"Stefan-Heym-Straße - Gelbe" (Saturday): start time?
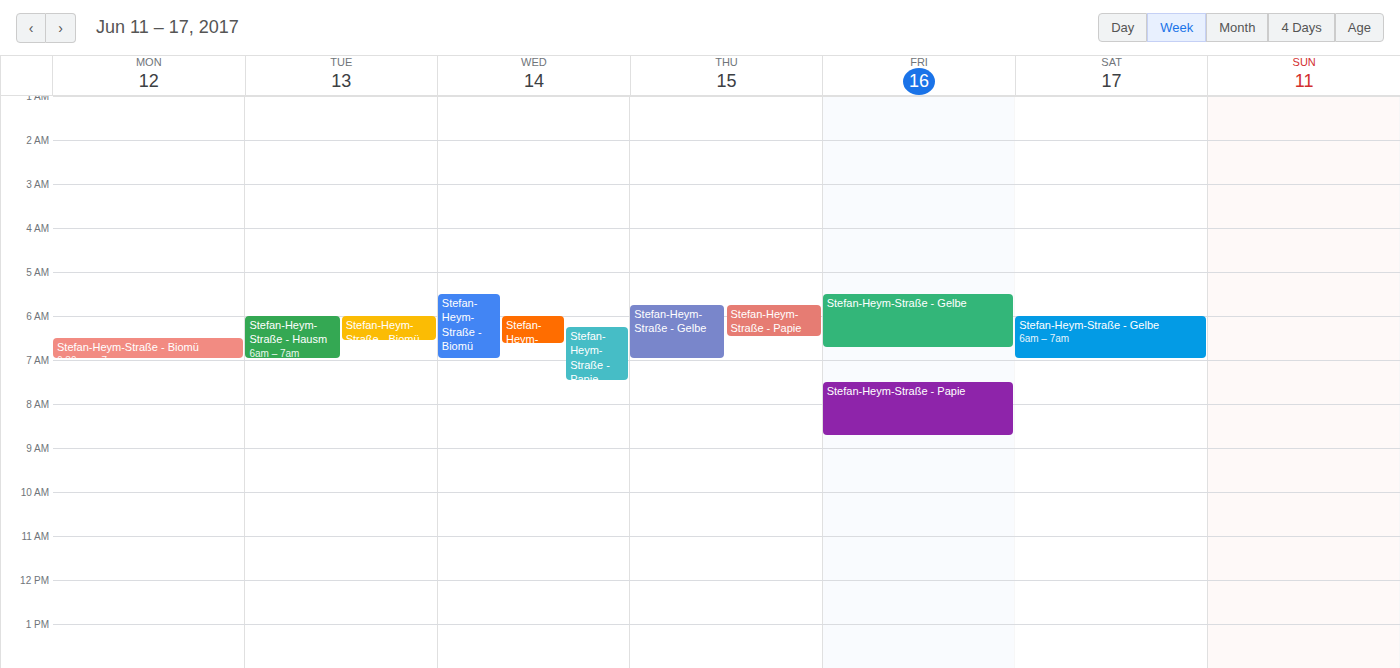
6:00 AM